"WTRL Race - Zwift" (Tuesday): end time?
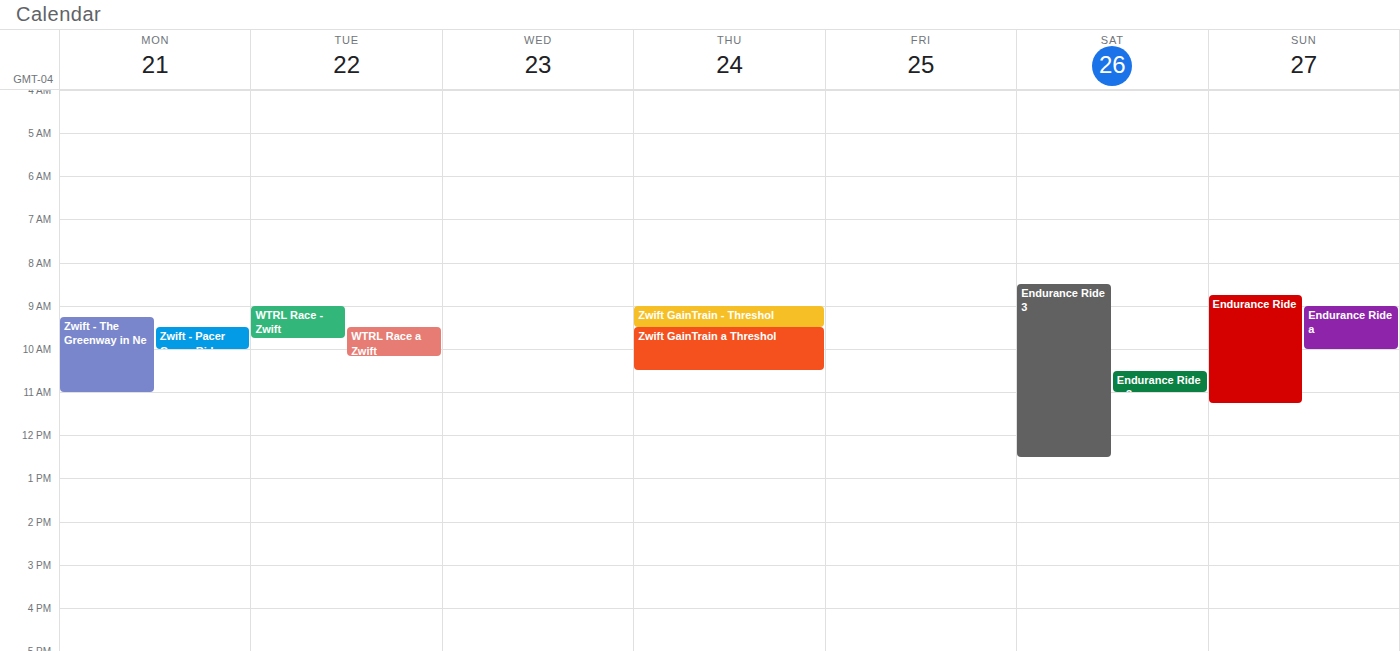
09:45